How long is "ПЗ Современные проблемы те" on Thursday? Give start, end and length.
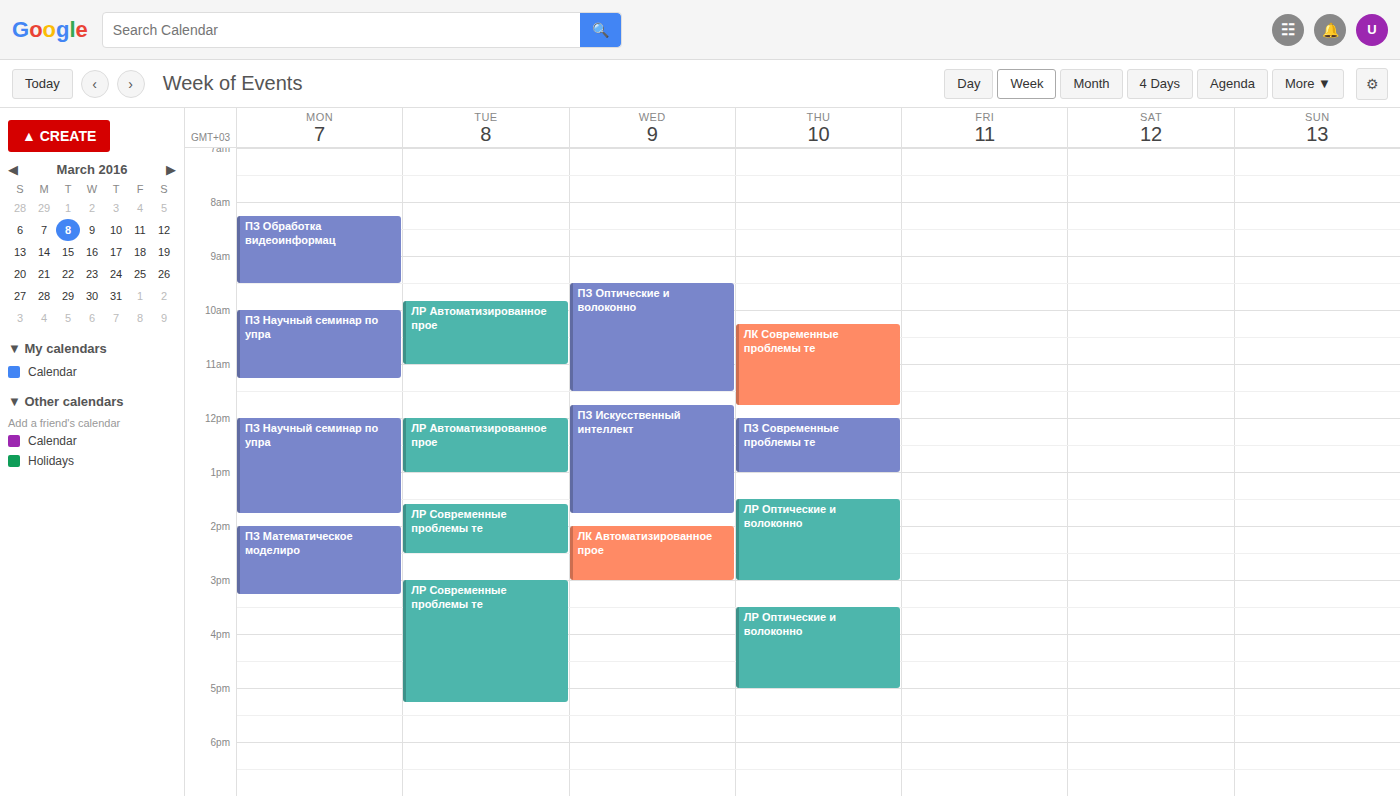
12:00 PM to 1:00 PM, 1 hour